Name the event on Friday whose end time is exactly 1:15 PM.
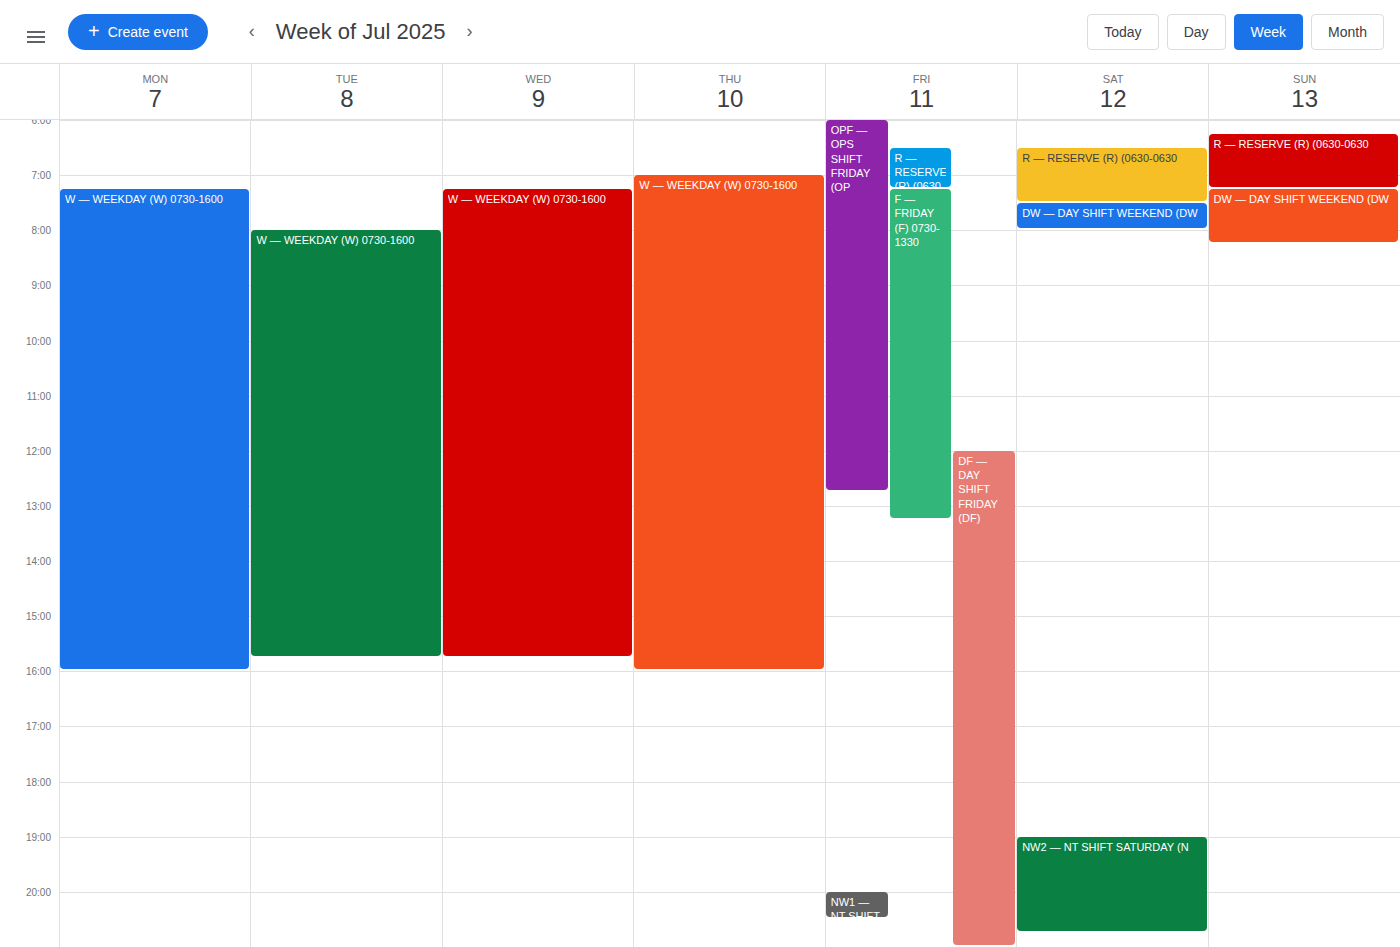
"F — FRIDAY (F) 0730-1330"